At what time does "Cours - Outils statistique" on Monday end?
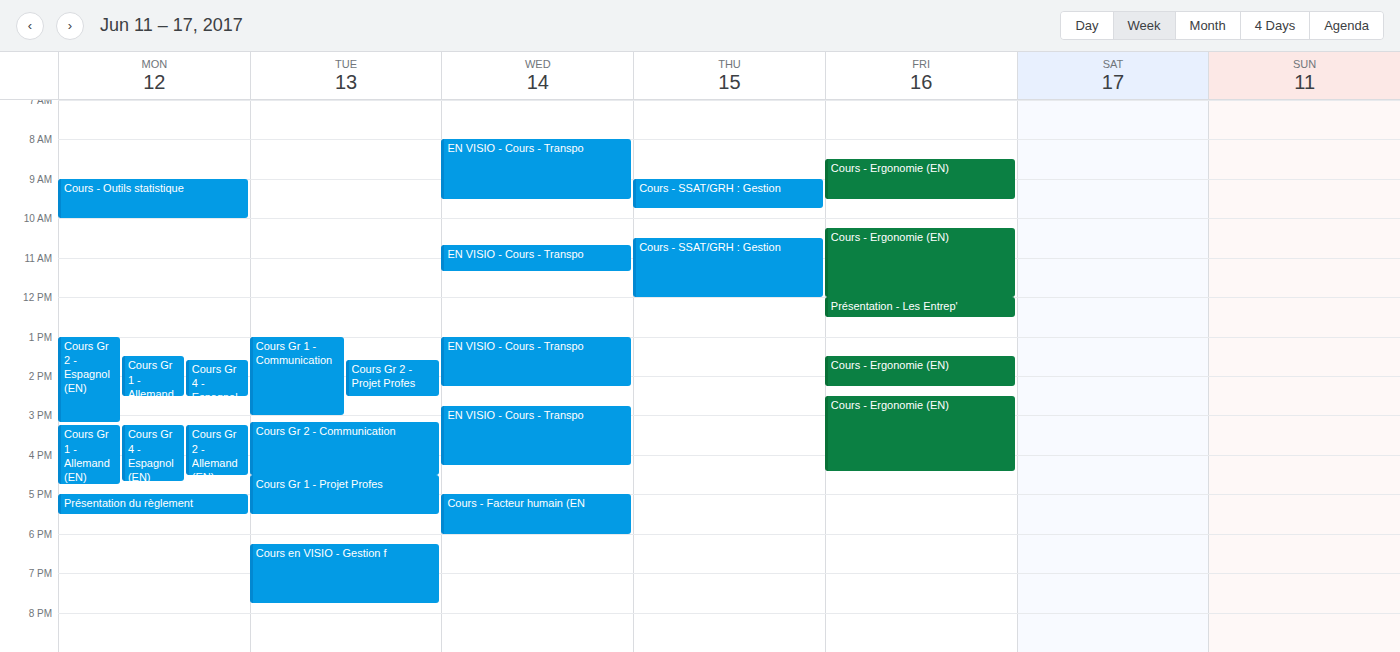
10:00 AM